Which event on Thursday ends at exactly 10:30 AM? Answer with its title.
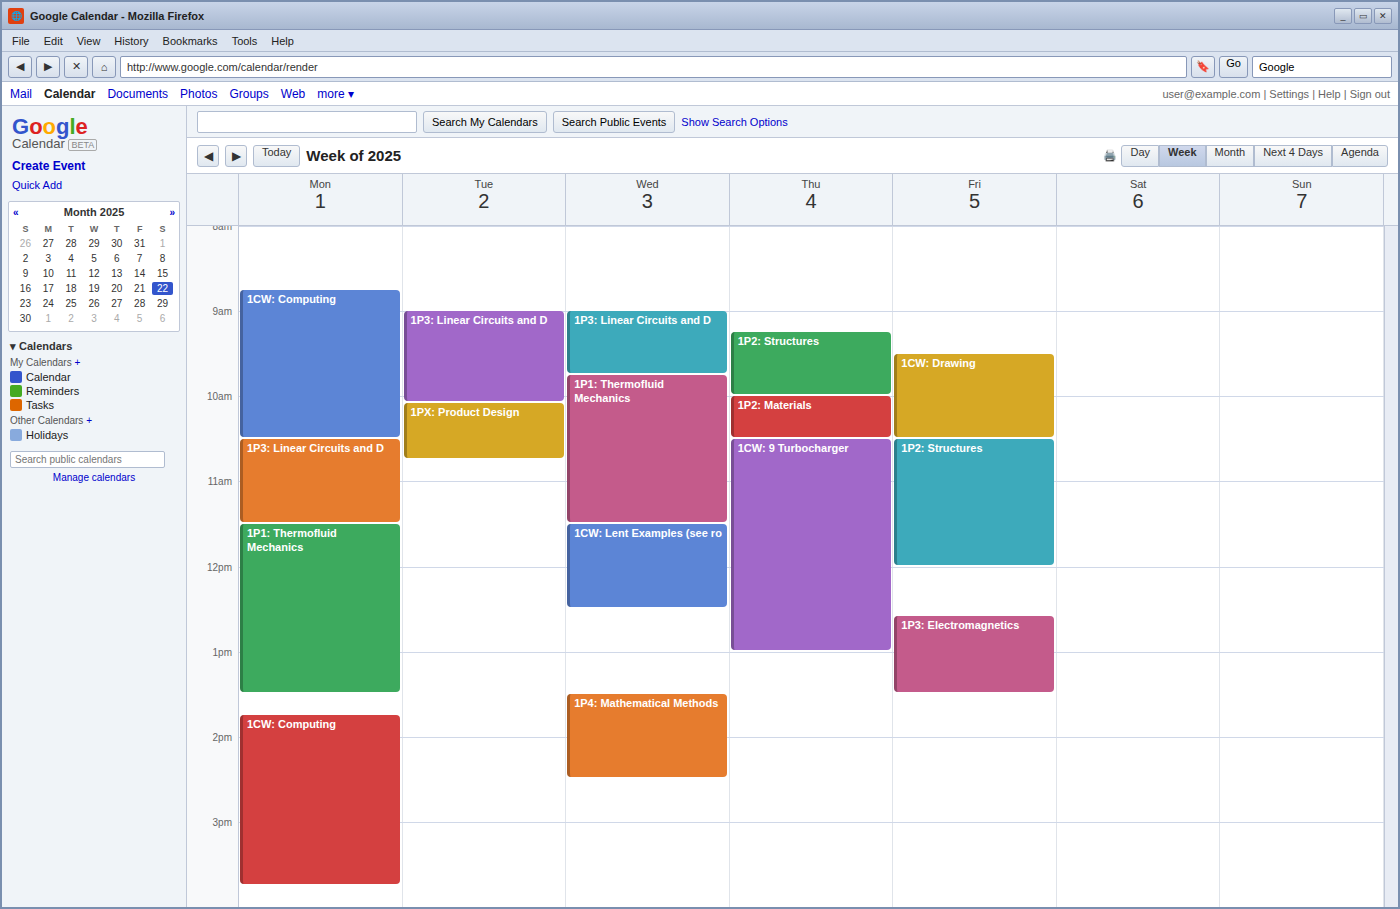
"1P2: Materials"